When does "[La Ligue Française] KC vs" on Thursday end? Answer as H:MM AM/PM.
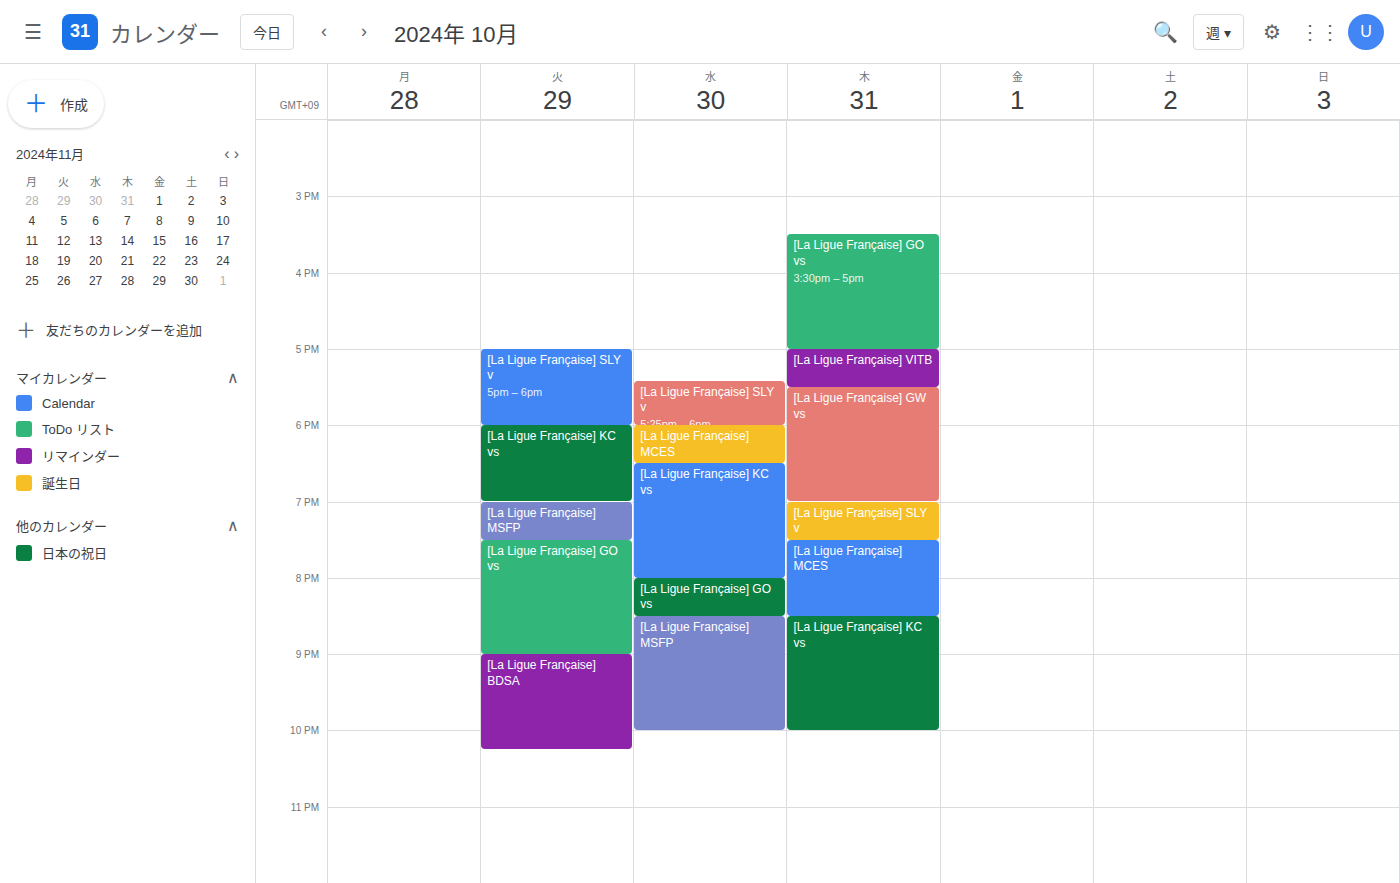
10:00 PM